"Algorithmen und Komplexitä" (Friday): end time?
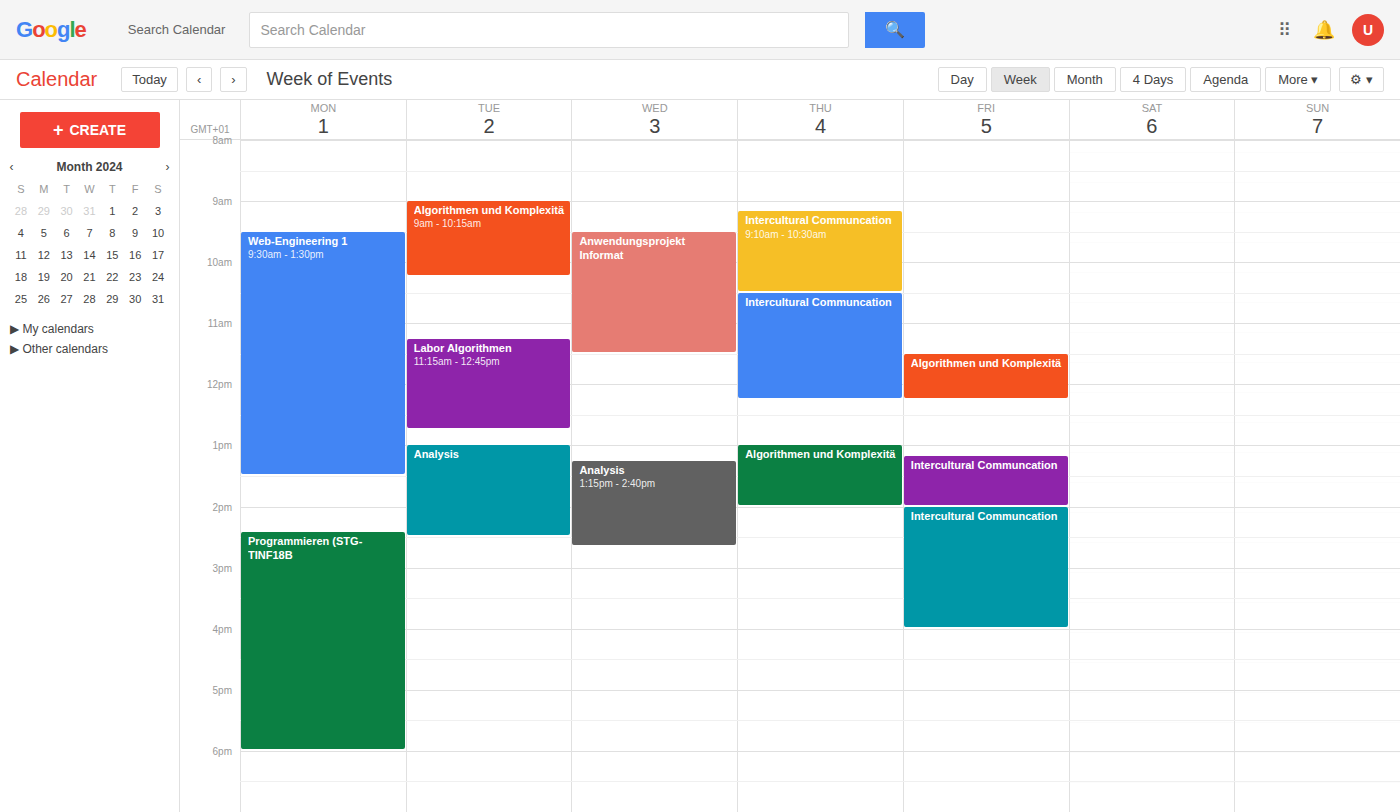
12:15 PM